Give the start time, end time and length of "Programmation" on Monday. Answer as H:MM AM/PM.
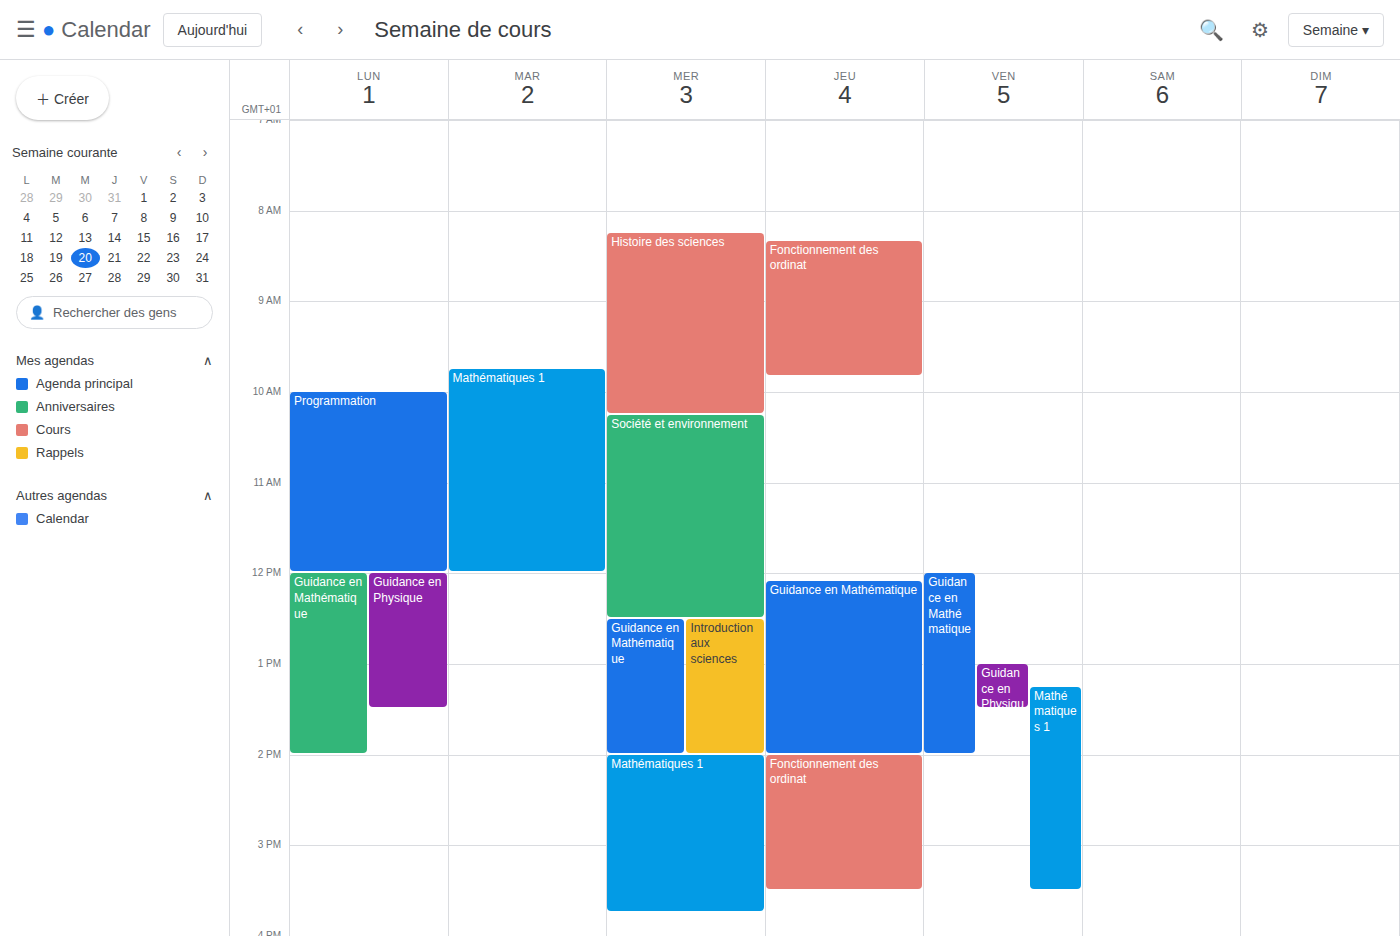
10:00 AM to 12:00 PM, 2 hours